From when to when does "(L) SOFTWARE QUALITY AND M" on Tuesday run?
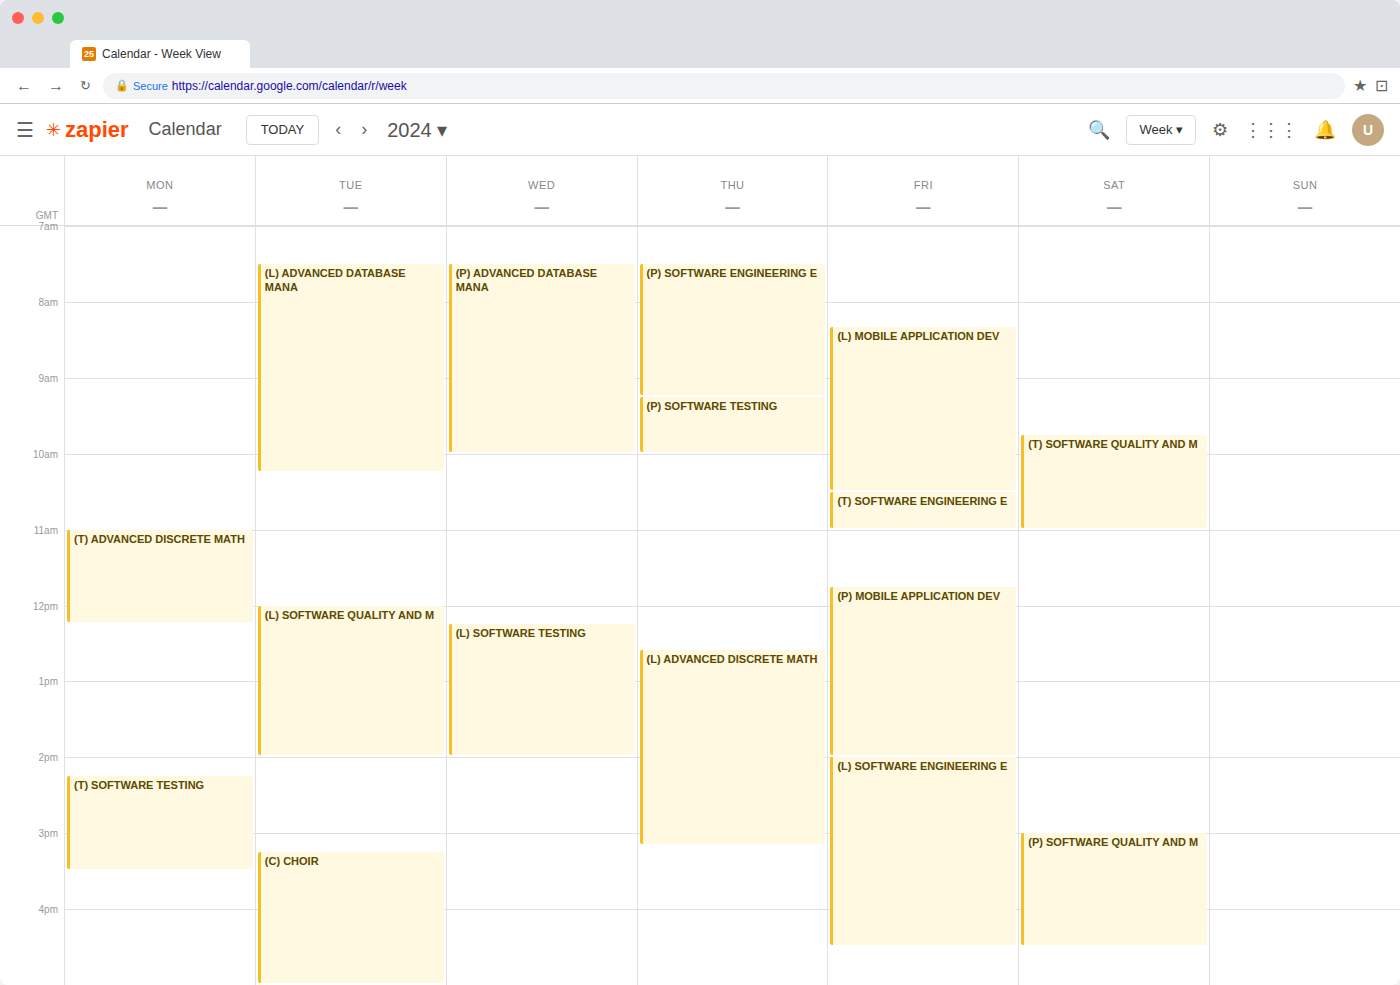
12:00 PM to 2:00 PM